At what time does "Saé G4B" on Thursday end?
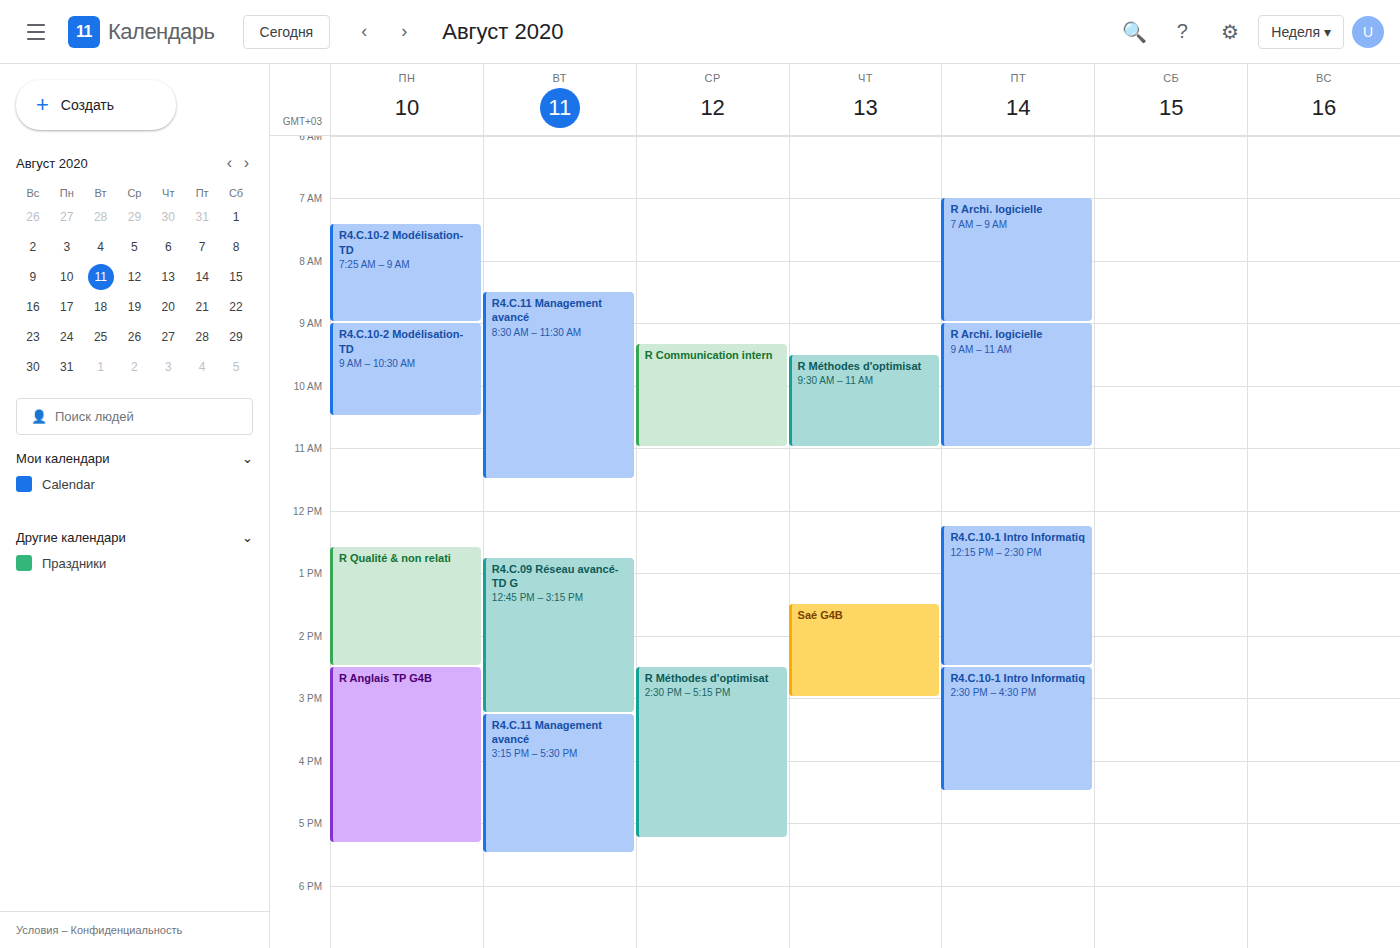
3:00 PM